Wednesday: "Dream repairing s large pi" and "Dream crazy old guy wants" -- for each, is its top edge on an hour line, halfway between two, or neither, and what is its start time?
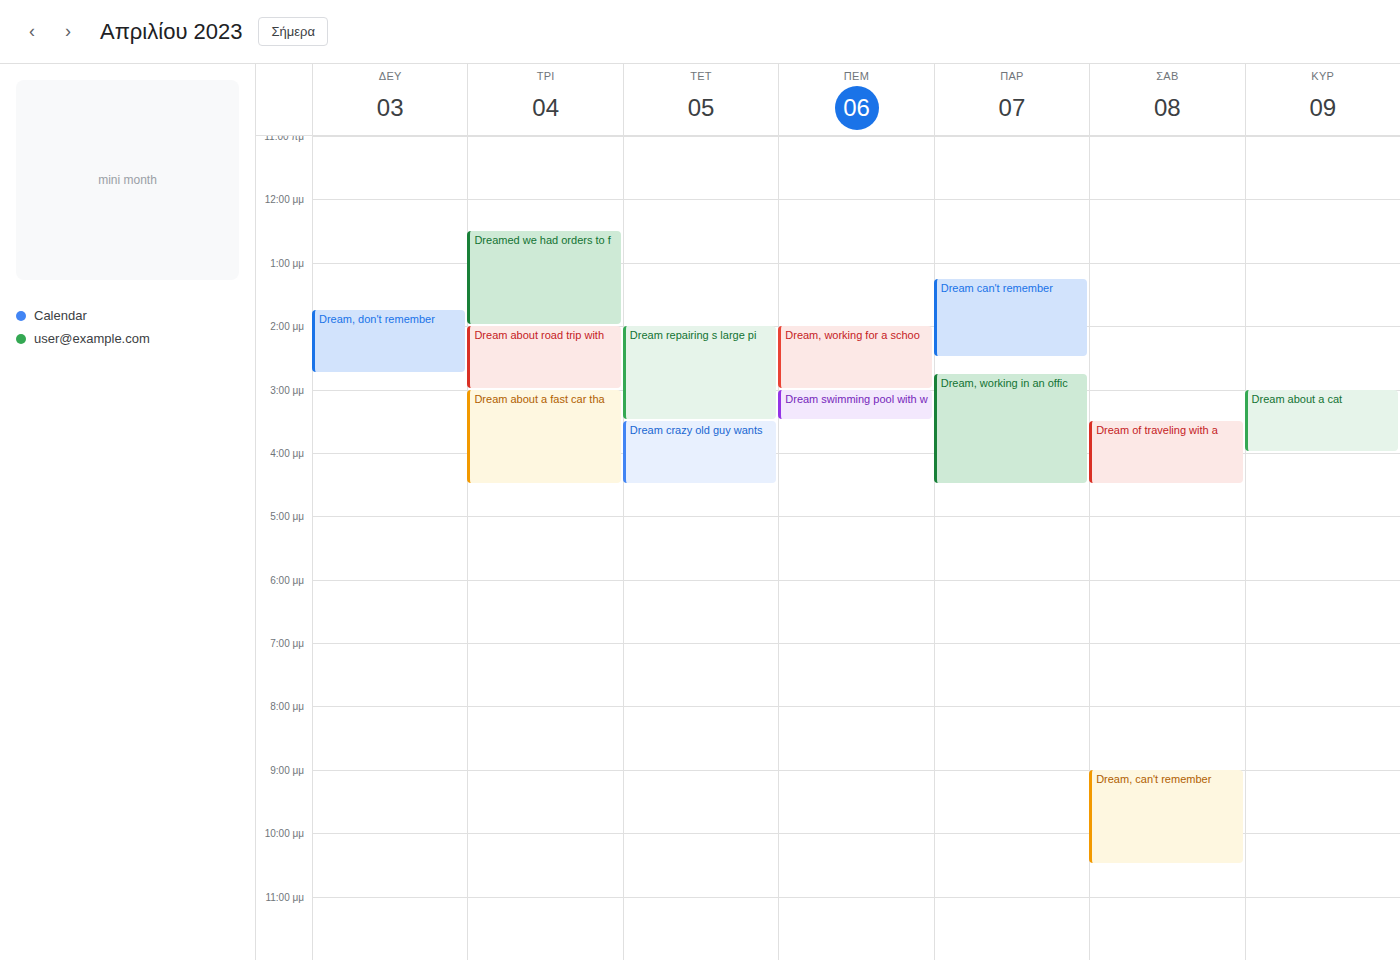
"Dream repairing s large pi": 2:00 PM, exactly on the 2 PM line. "Dream crazy old guy wants": 3:30 PM, halfway between the 3 PM and 4 PM lines.